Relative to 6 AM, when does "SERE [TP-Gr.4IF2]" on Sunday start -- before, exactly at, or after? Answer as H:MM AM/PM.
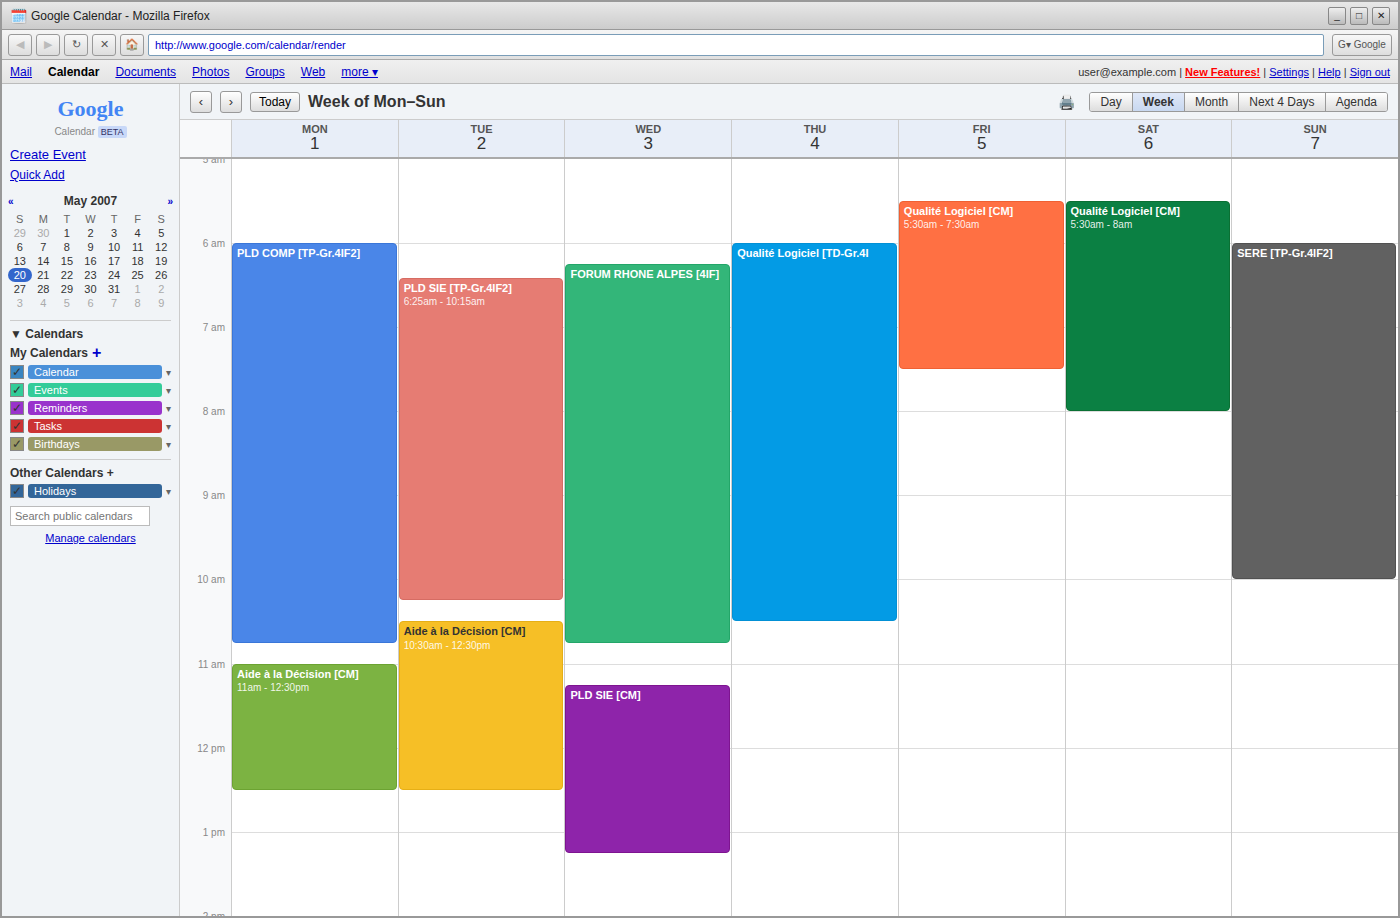
6:00 AM -- exactly at 6 AM, on the 6 AM line.